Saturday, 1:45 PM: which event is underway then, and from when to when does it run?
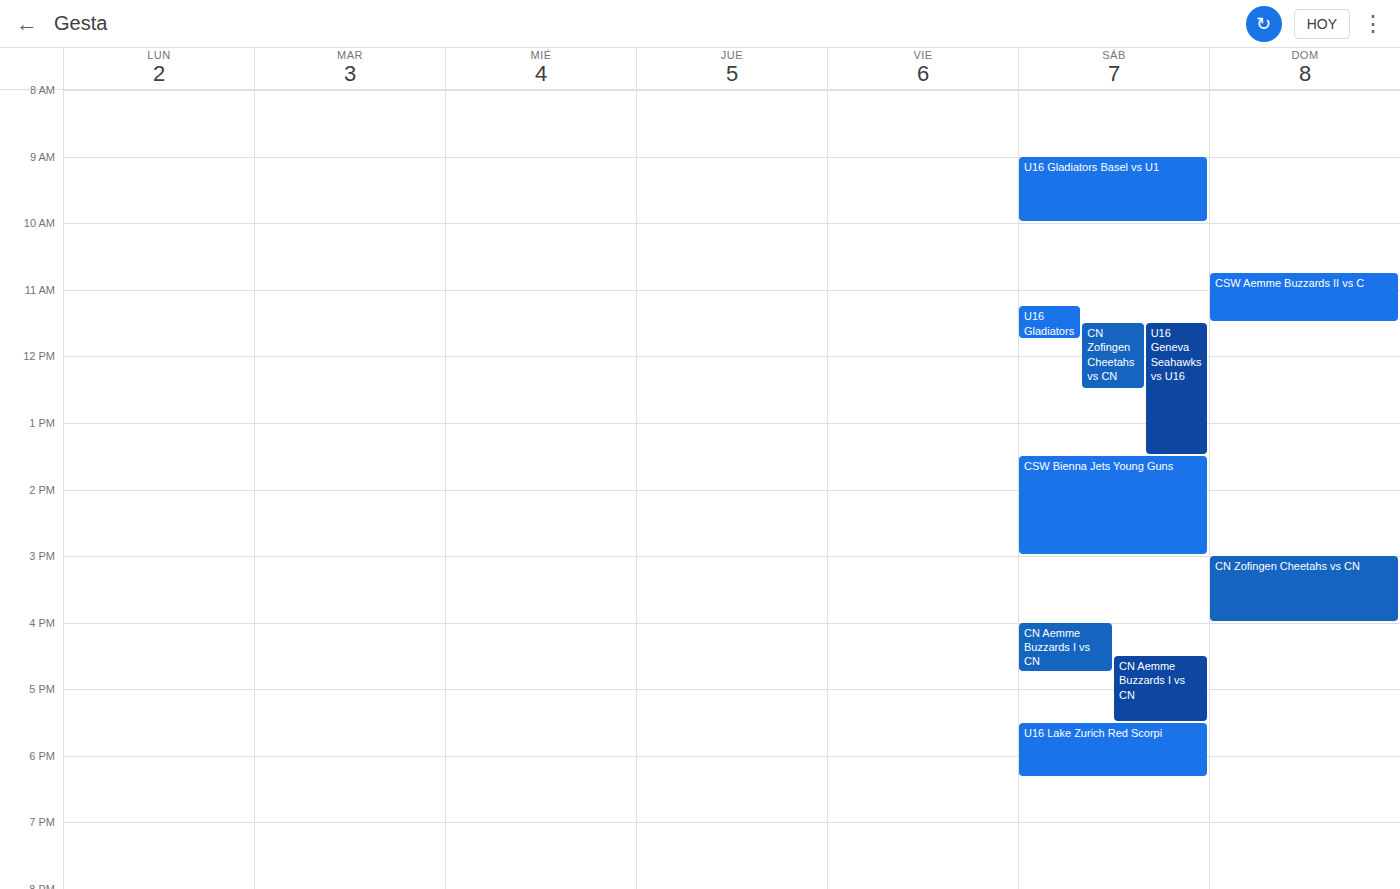
"CSW Bienna Jets Young Guns", 1:30 PM to 3:00 PM